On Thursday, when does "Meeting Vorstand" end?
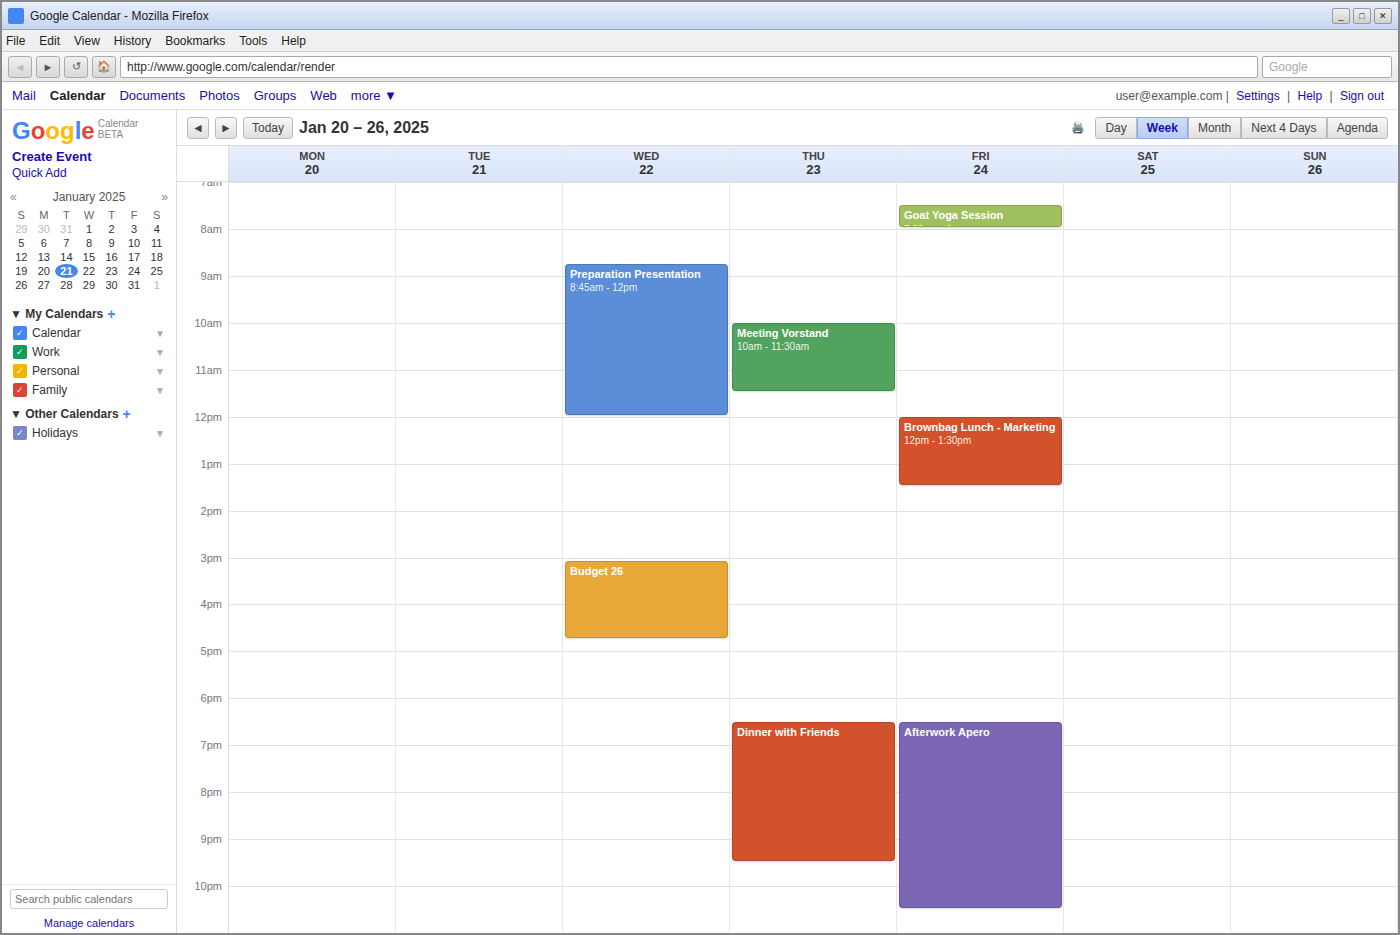
11:30 AM